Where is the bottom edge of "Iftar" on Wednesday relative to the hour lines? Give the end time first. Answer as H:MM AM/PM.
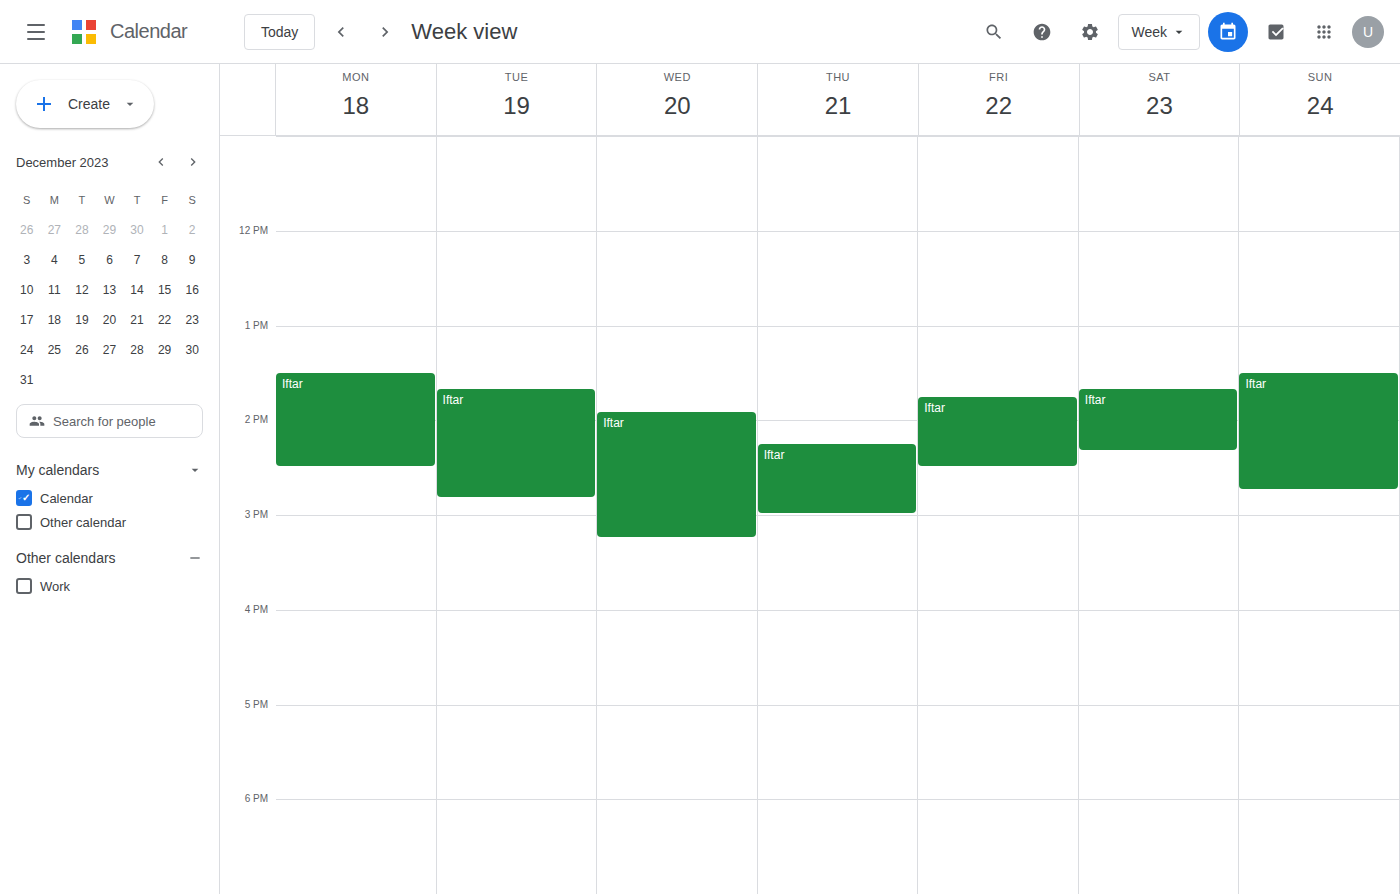
3:15 PM -- neither: a quarter of the way from the 3 PM line to the 4 PM line.